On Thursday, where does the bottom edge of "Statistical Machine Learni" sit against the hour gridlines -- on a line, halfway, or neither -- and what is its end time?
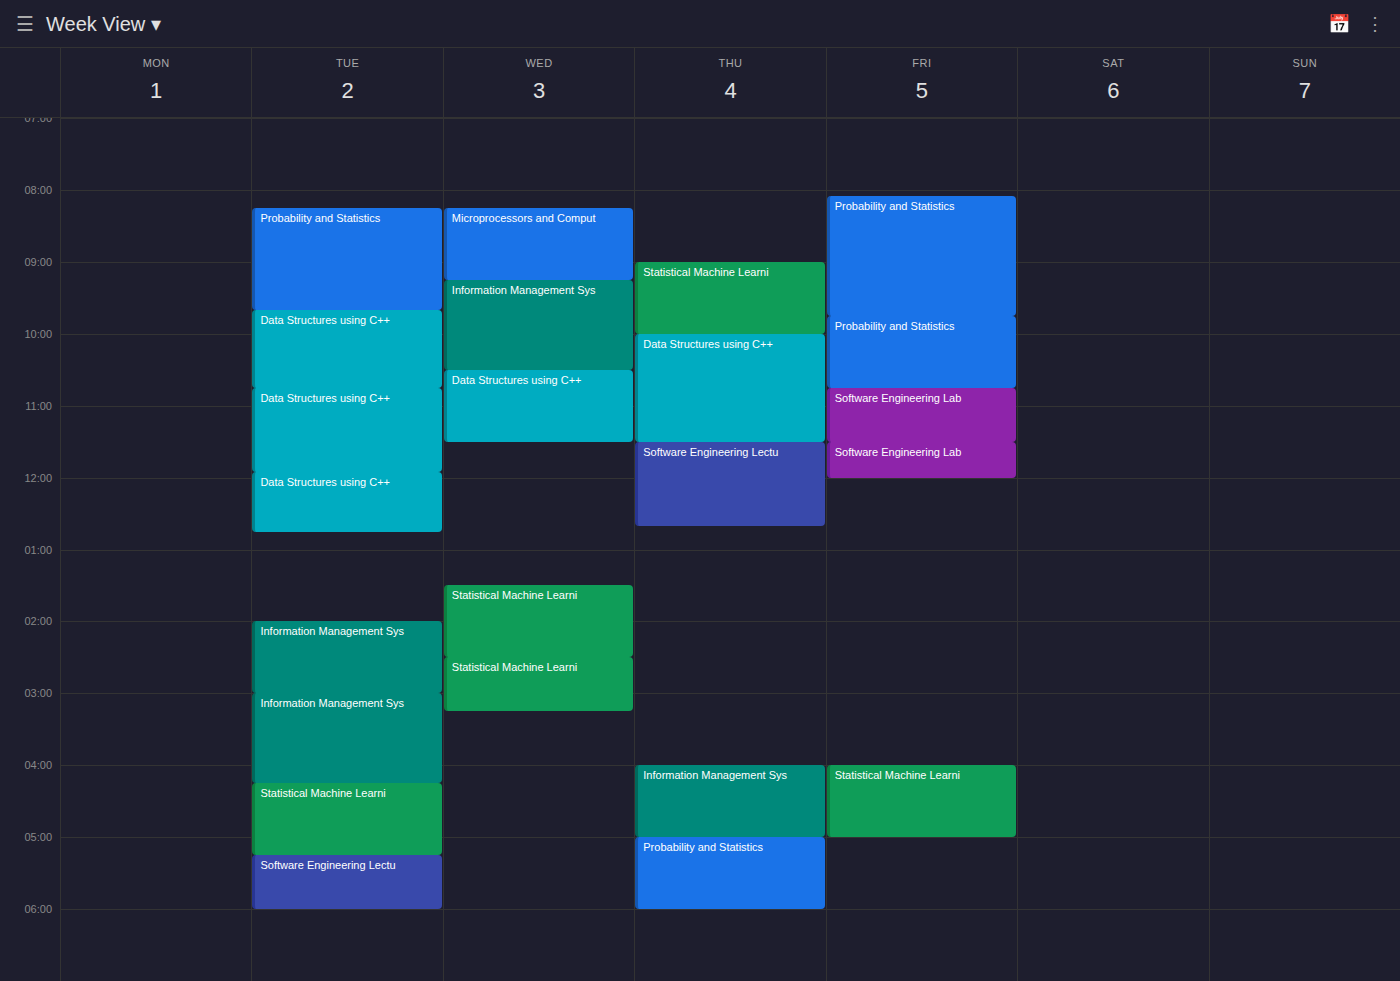
10:00 AM -- exactly on the 10 AM line.